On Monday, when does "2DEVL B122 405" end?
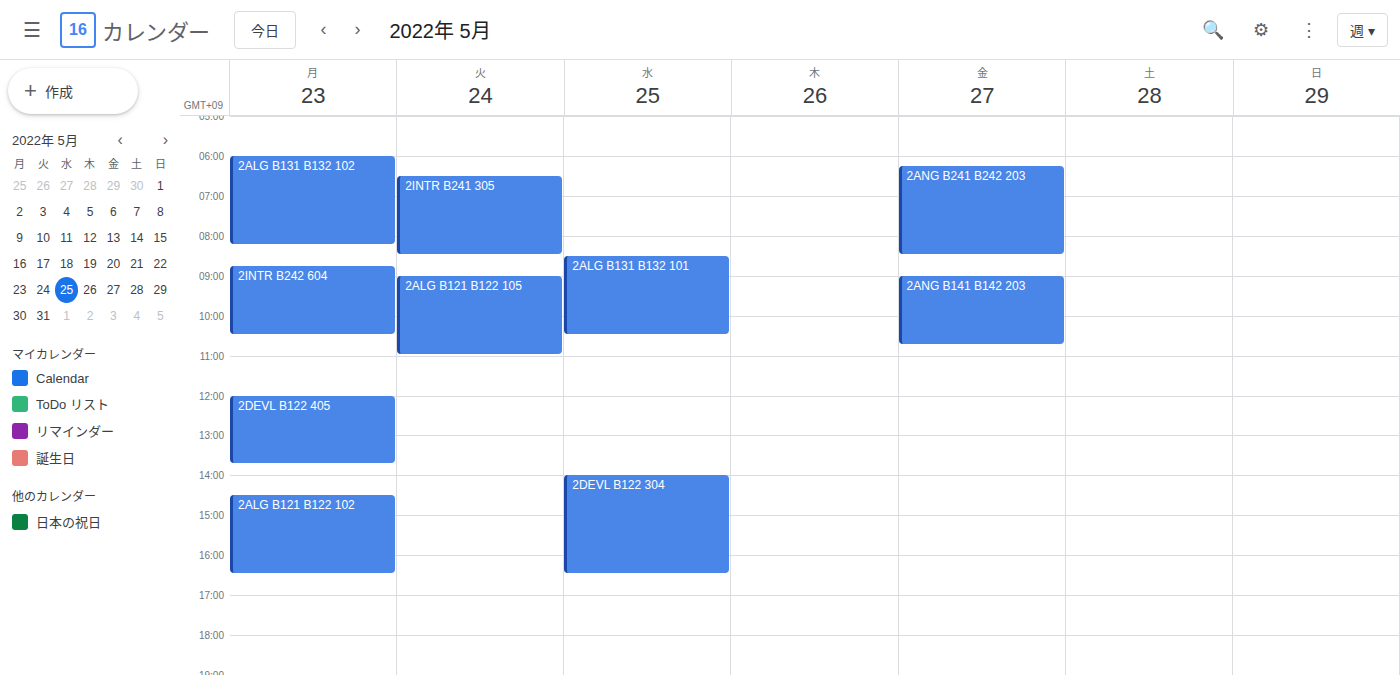
1:45 PM